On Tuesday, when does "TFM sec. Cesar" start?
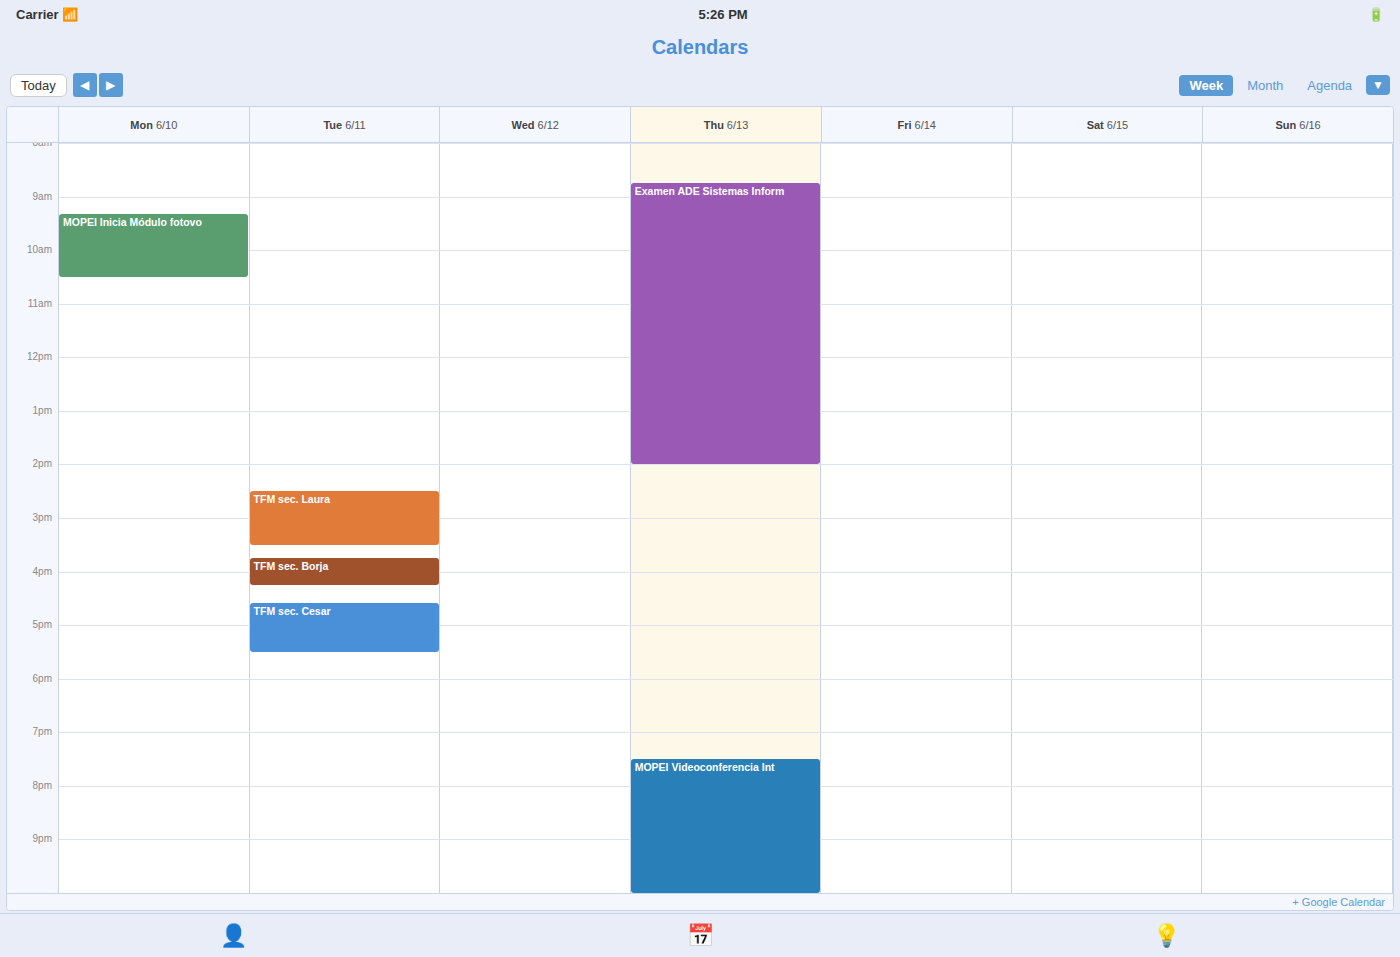
4:35 PM